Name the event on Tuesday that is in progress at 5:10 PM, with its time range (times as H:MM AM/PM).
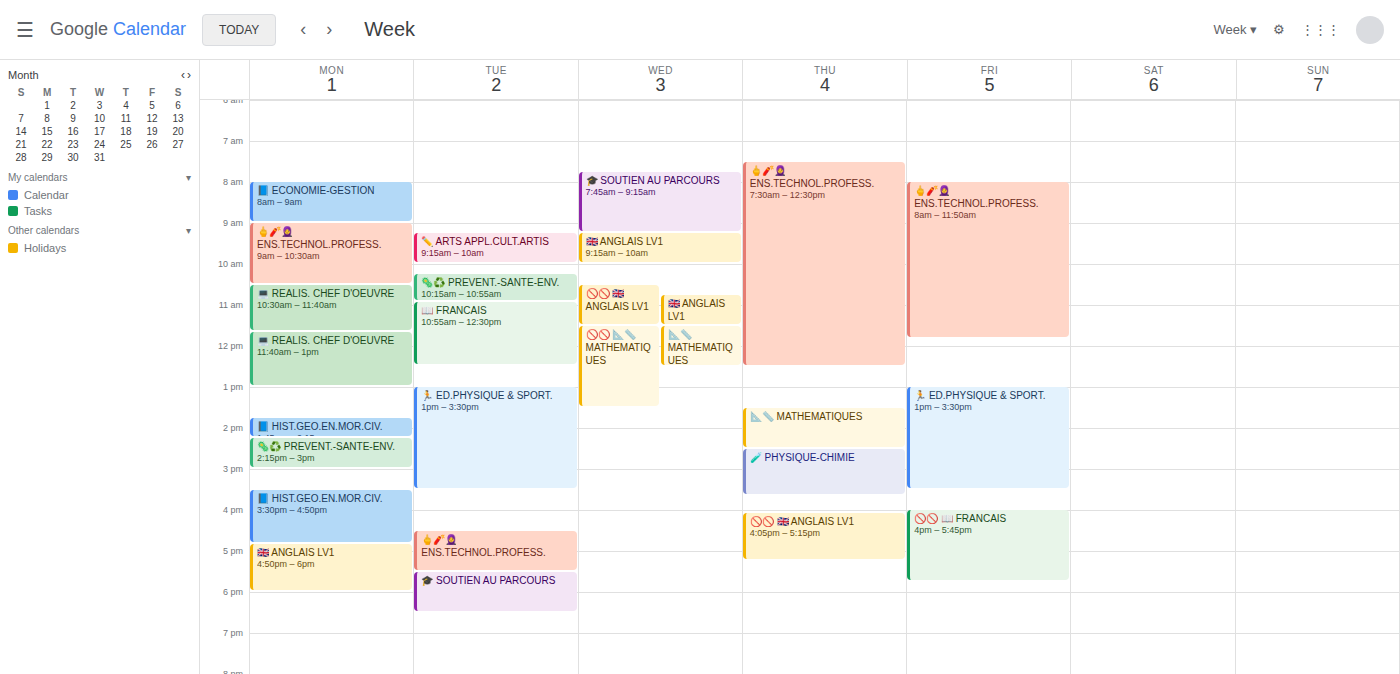
"🖕🧨🧕 ENS.TECHNOL.PROFESS.", 4:30 PM to 5:30 PM